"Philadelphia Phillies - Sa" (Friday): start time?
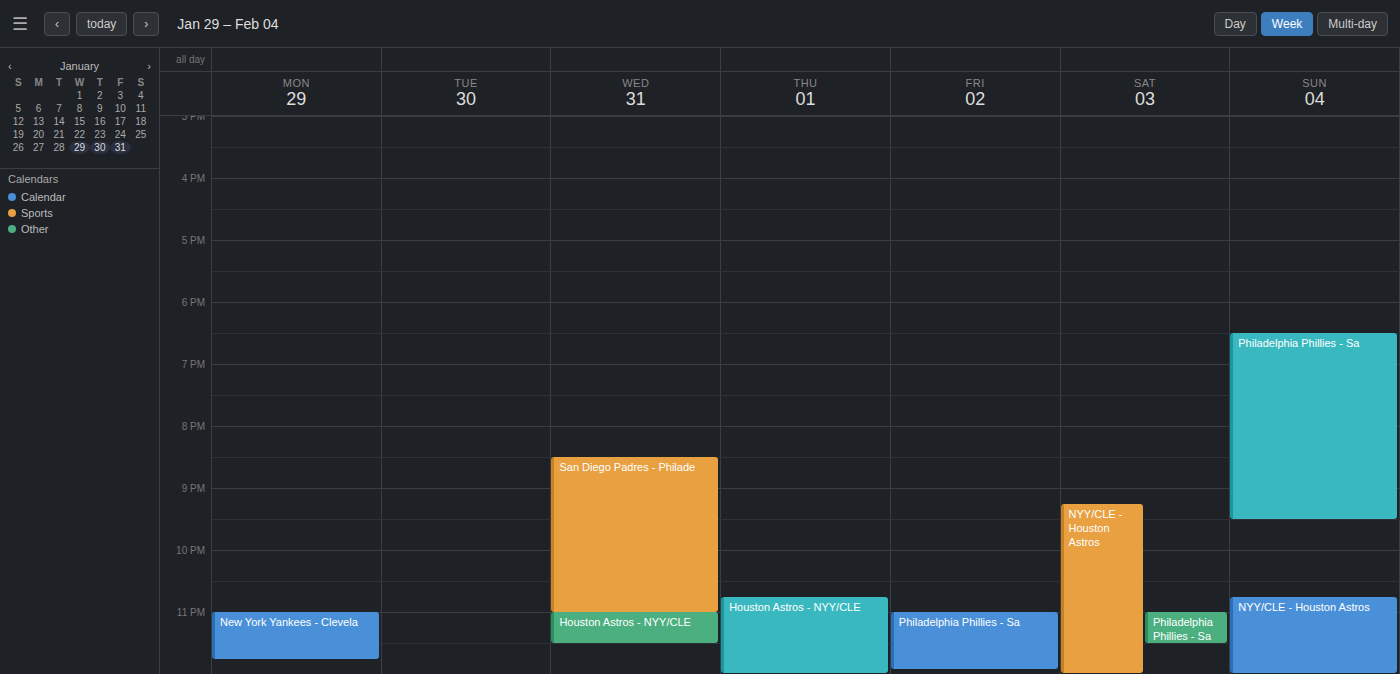
11:00 PM